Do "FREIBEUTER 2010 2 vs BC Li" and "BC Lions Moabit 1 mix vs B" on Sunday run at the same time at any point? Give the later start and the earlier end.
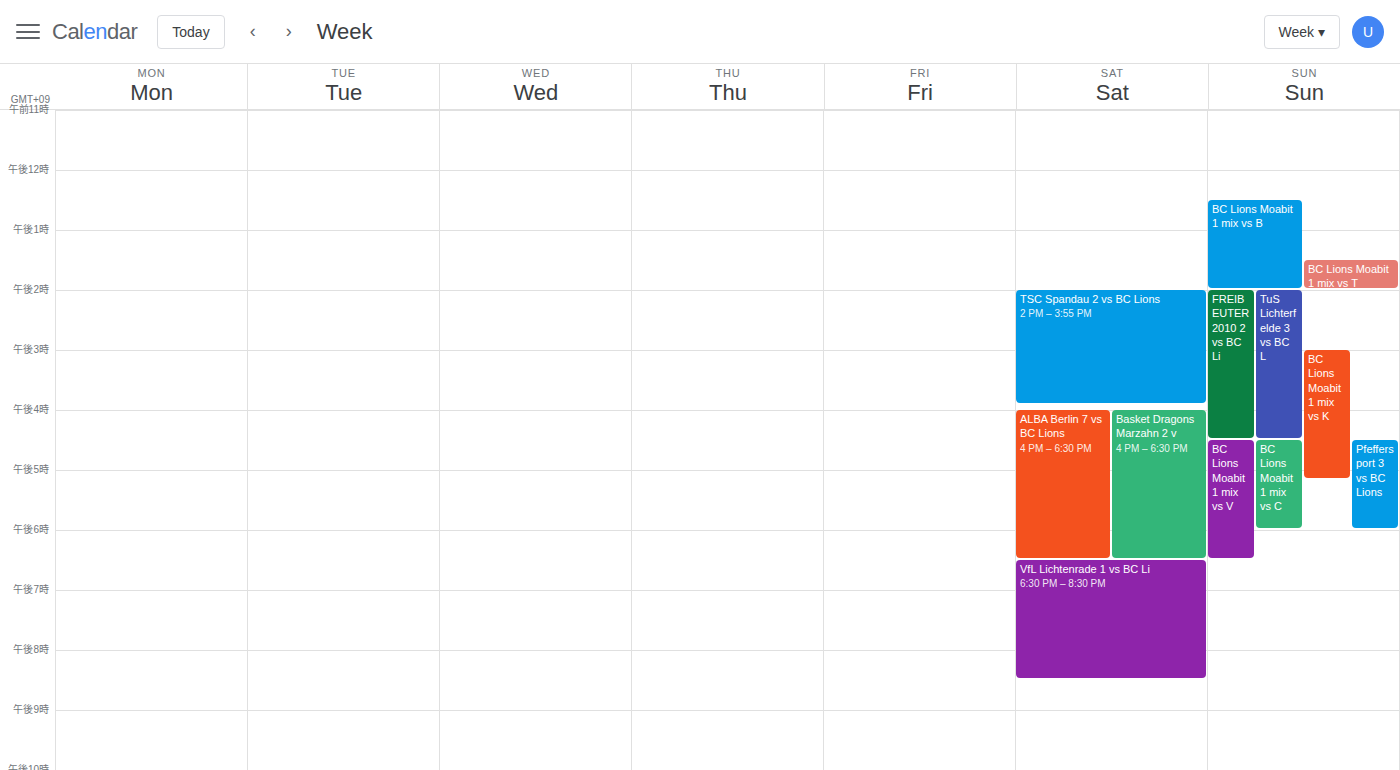
"BC Lions Moabit 1 mix vs B" ends at 2:00 PM, exactly when "FREIBEUTER 2010 2 vs BC Li" starts -- they touch but do not overlap.